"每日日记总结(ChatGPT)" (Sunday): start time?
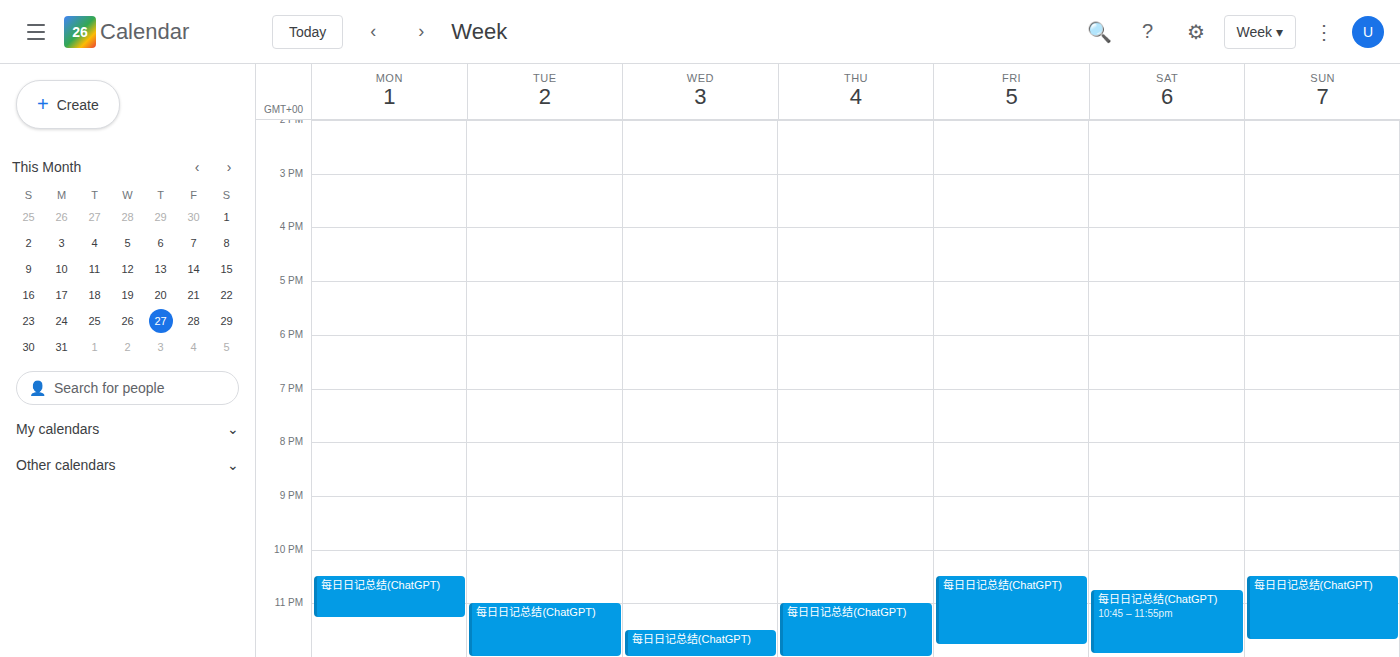
10:30 PM